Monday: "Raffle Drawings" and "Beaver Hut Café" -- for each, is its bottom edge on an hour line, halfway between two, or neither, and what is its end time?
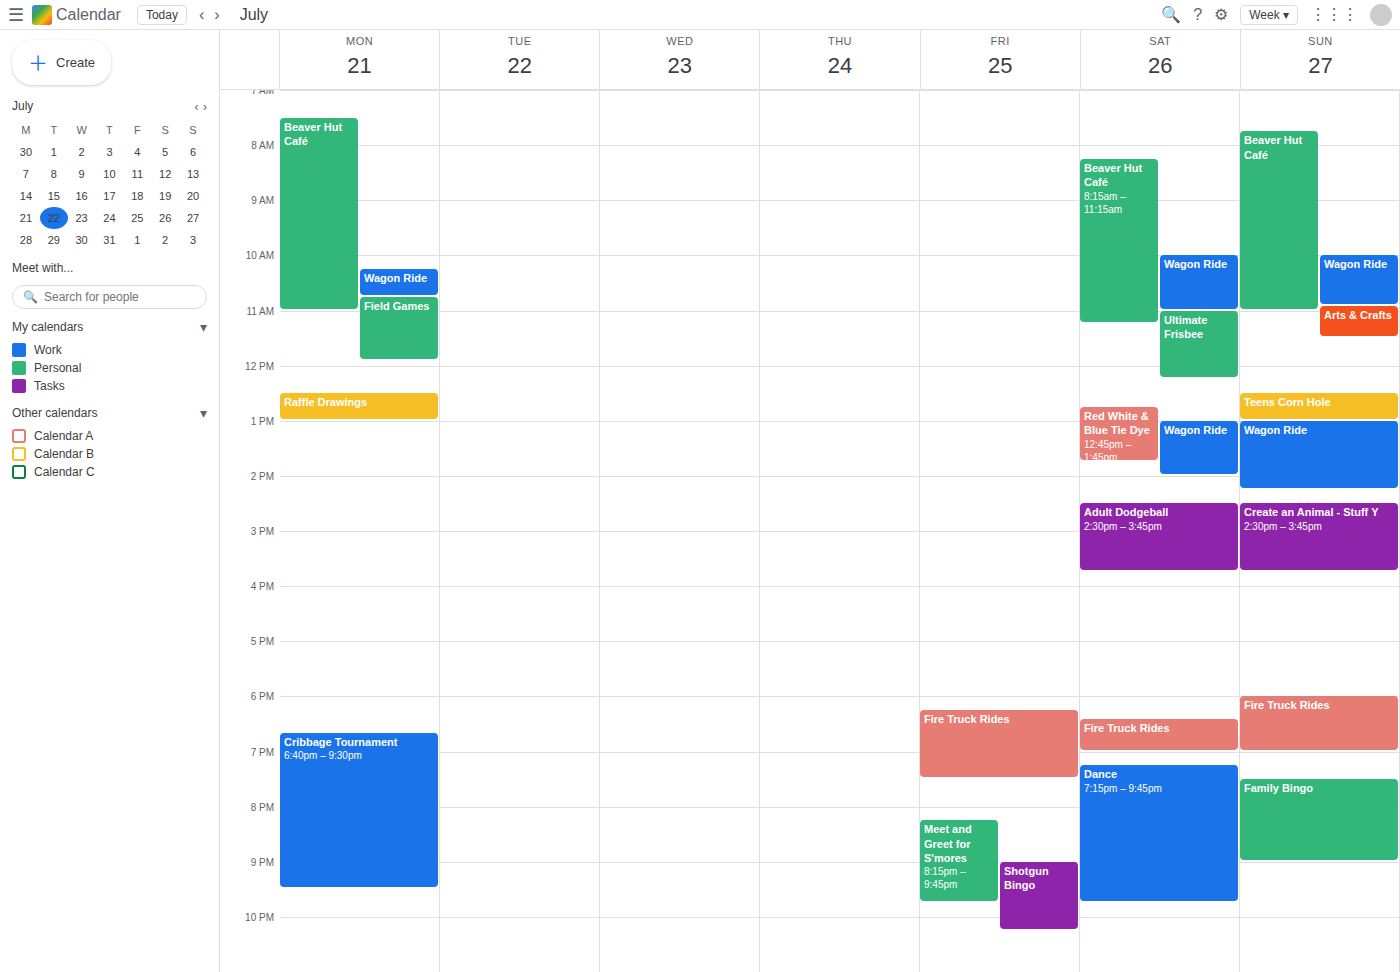
"Raffle Drawings": 13:00, exactly on the 13:00 line. "Beaver Hut Café": 11:00, exactly on the 11:00 line.